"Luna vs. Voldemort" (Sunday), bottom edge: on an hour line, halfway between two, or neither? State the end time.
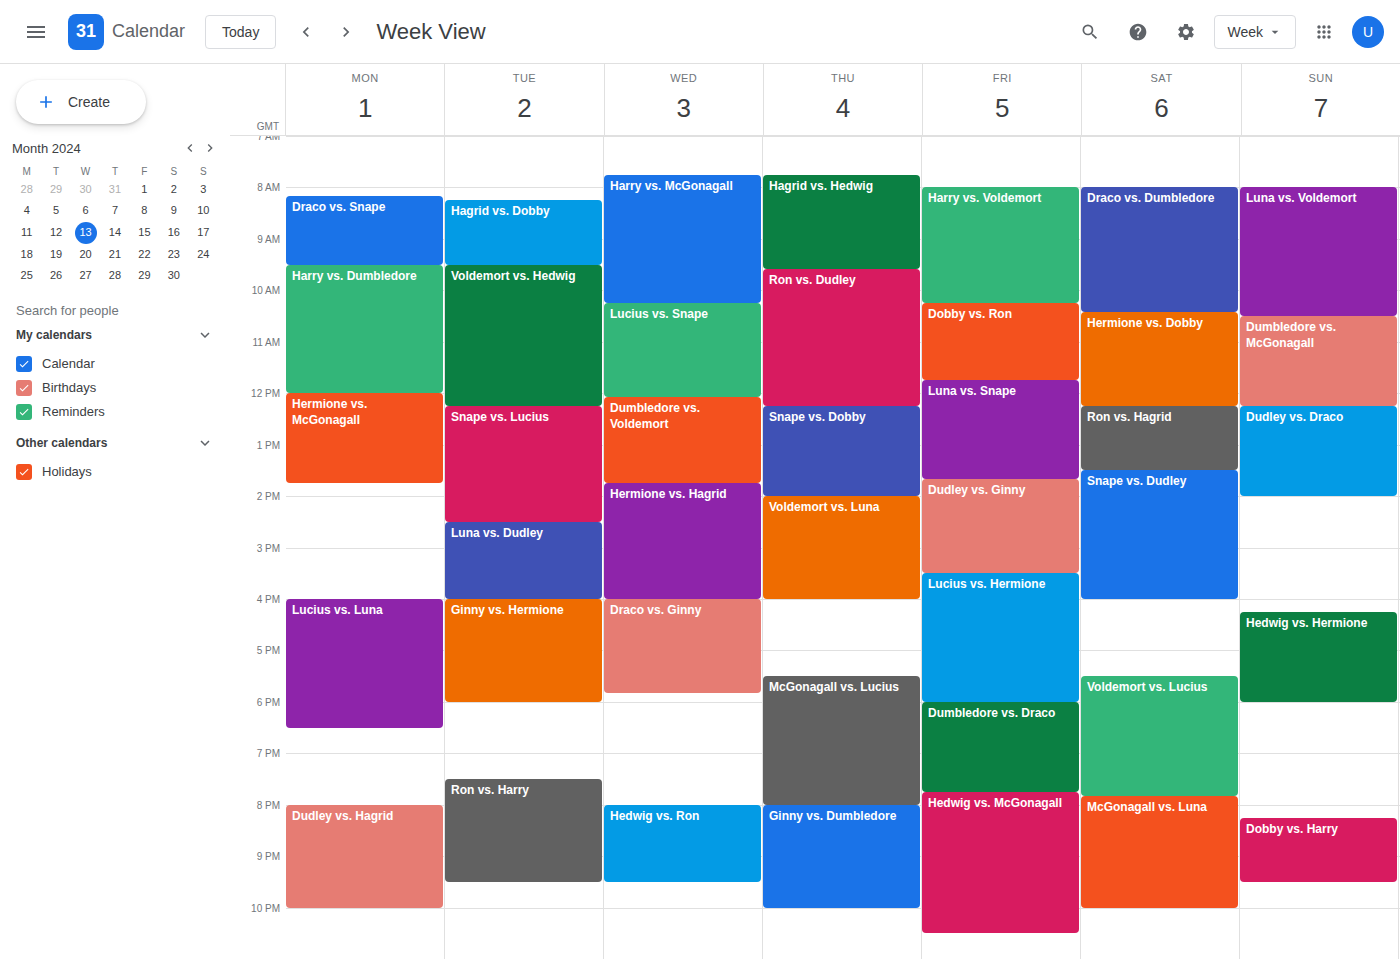
10:30 AM -- halfway between the 10 AM and 11 AM lines.